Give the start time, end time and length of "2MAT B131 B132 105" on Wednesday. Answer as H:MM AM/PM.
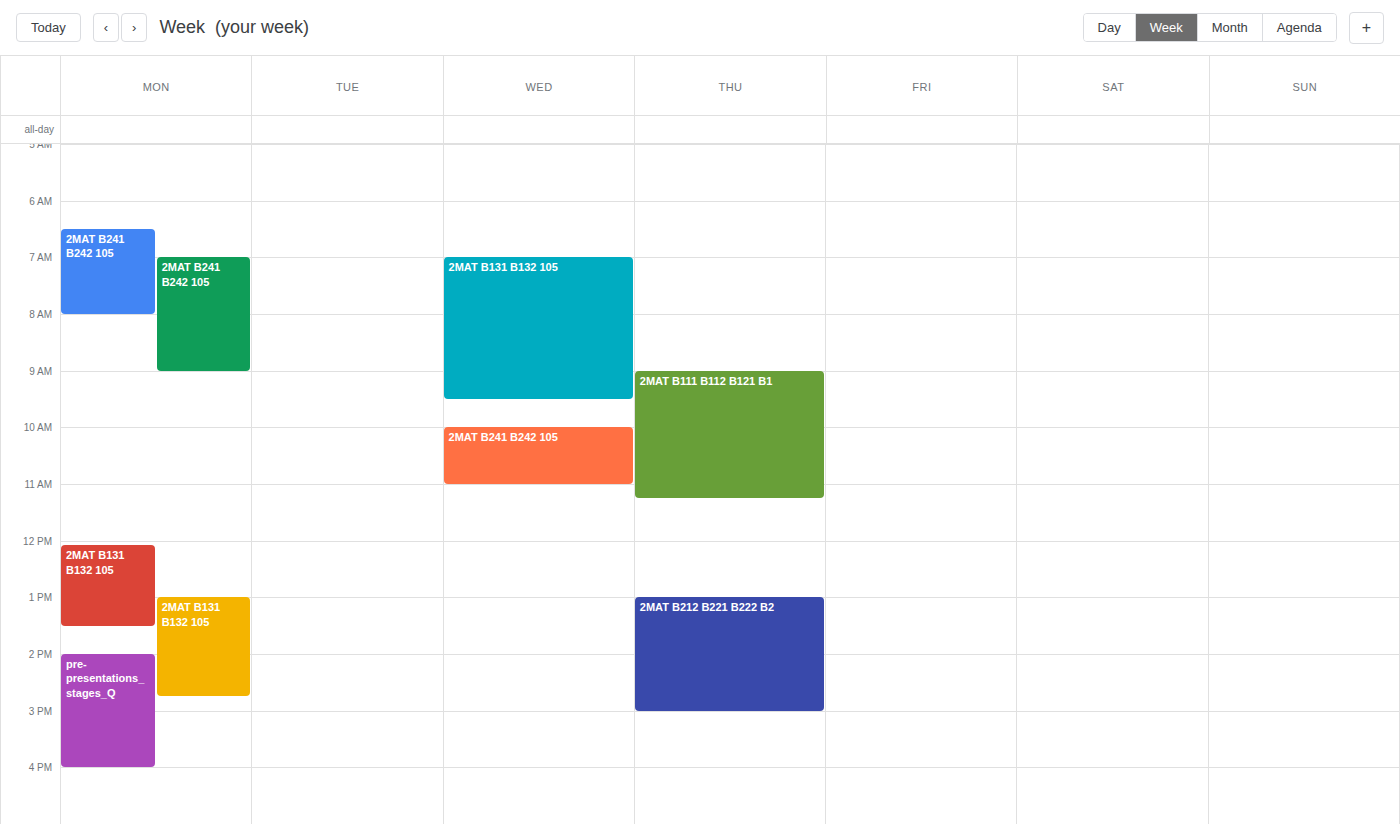
7:00 AM to 9:30 AM, 2 hours 30 minutes